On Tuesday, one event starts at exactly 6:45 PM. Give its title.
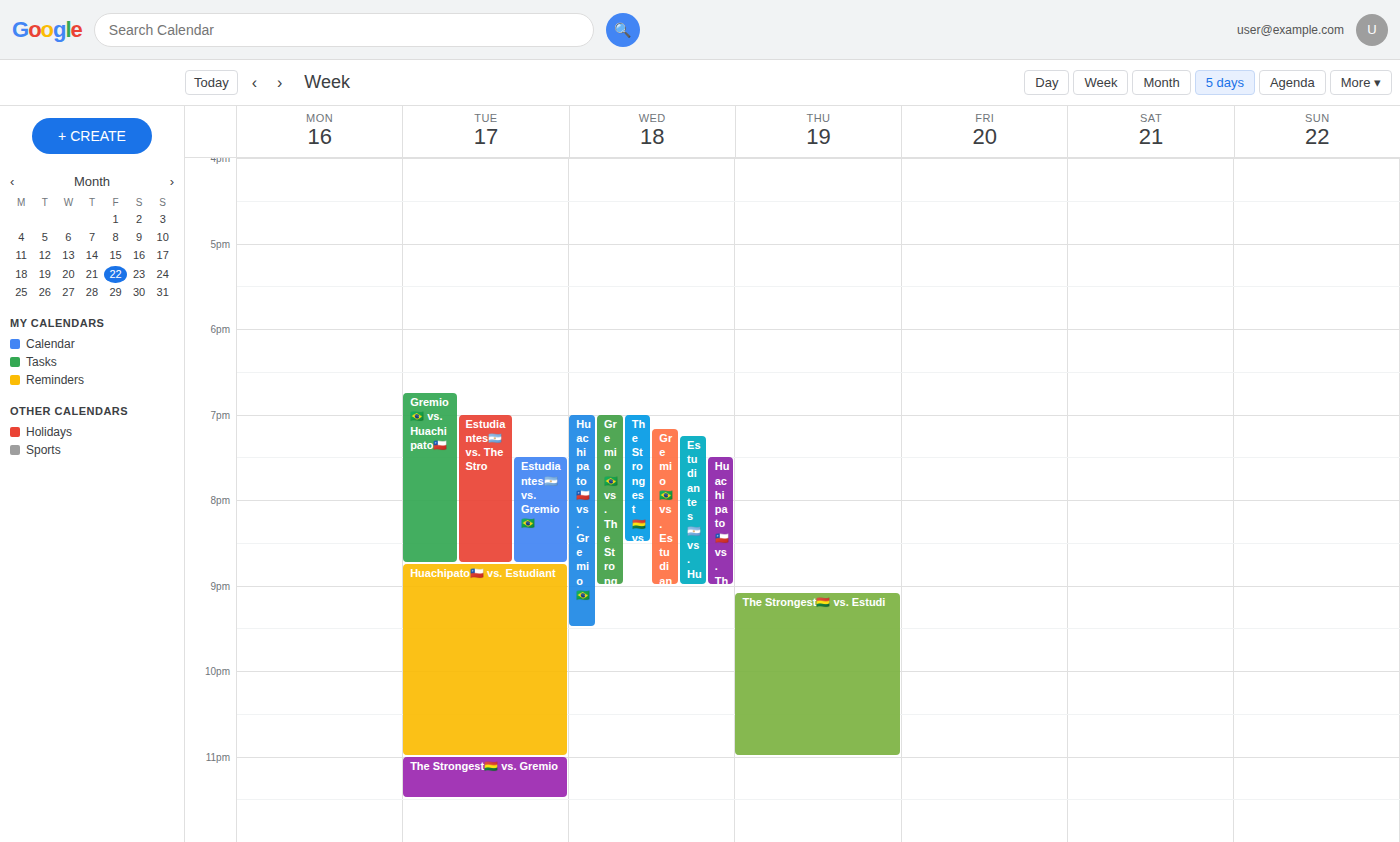
"Gremio🇧🇷 vs. Huachipato🇨🇱"